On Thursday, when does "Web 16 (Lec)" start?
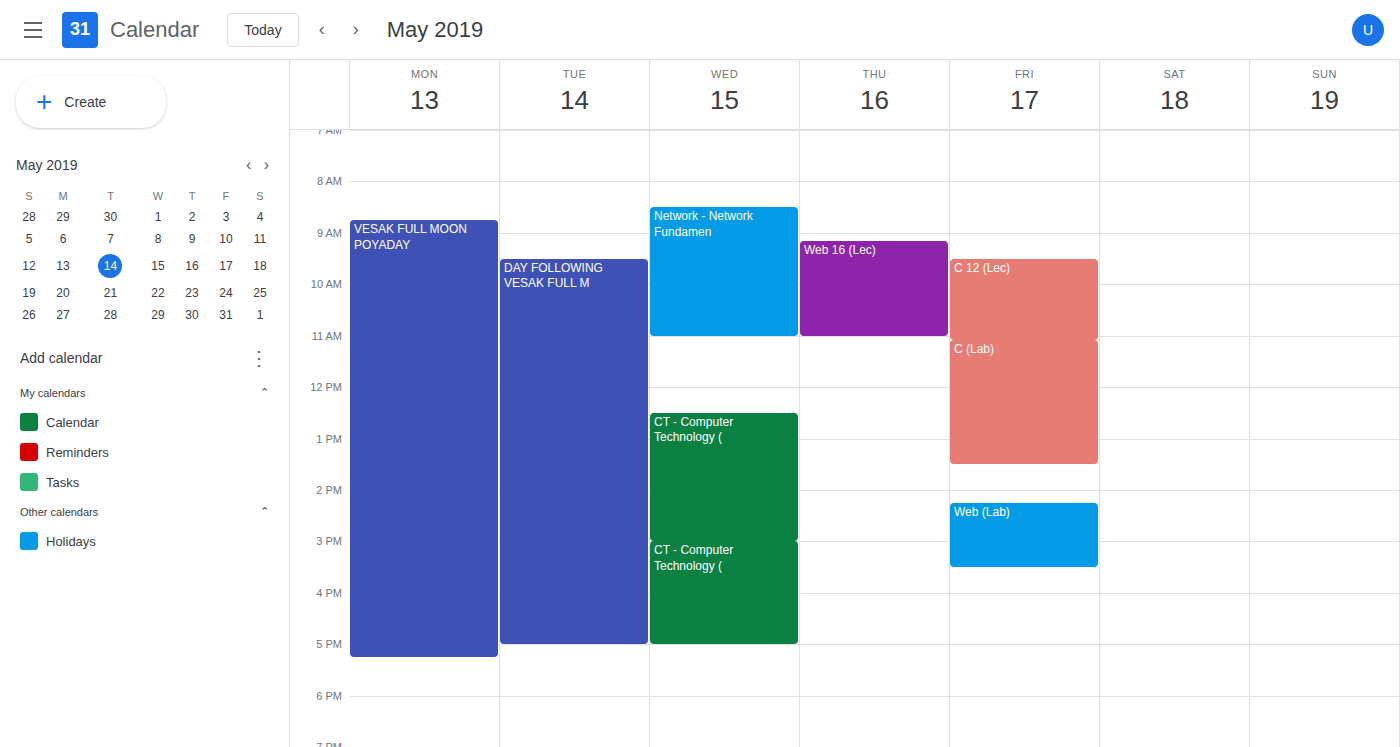
9:10 AM